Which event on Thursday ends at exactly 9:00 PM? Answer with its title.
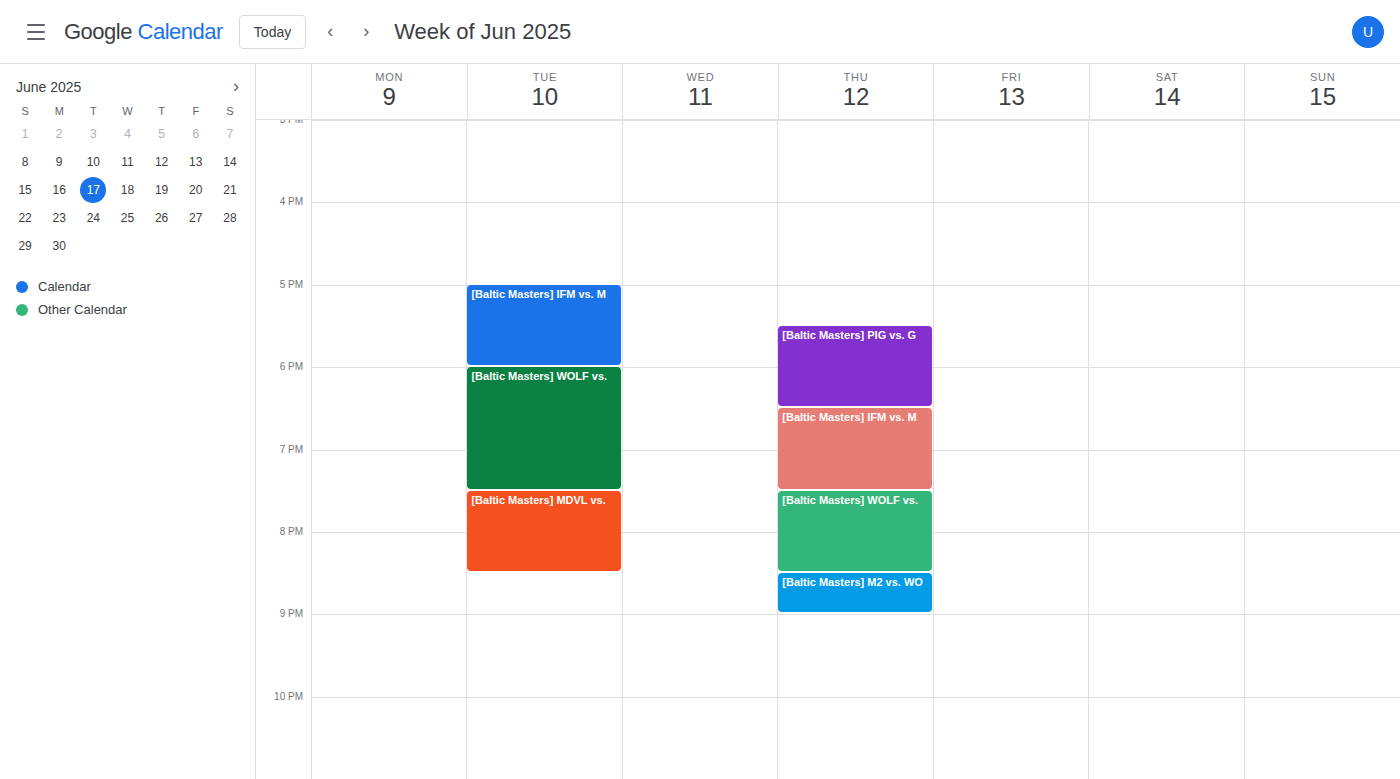
"[Baltic Masters] M2 vs. WO"